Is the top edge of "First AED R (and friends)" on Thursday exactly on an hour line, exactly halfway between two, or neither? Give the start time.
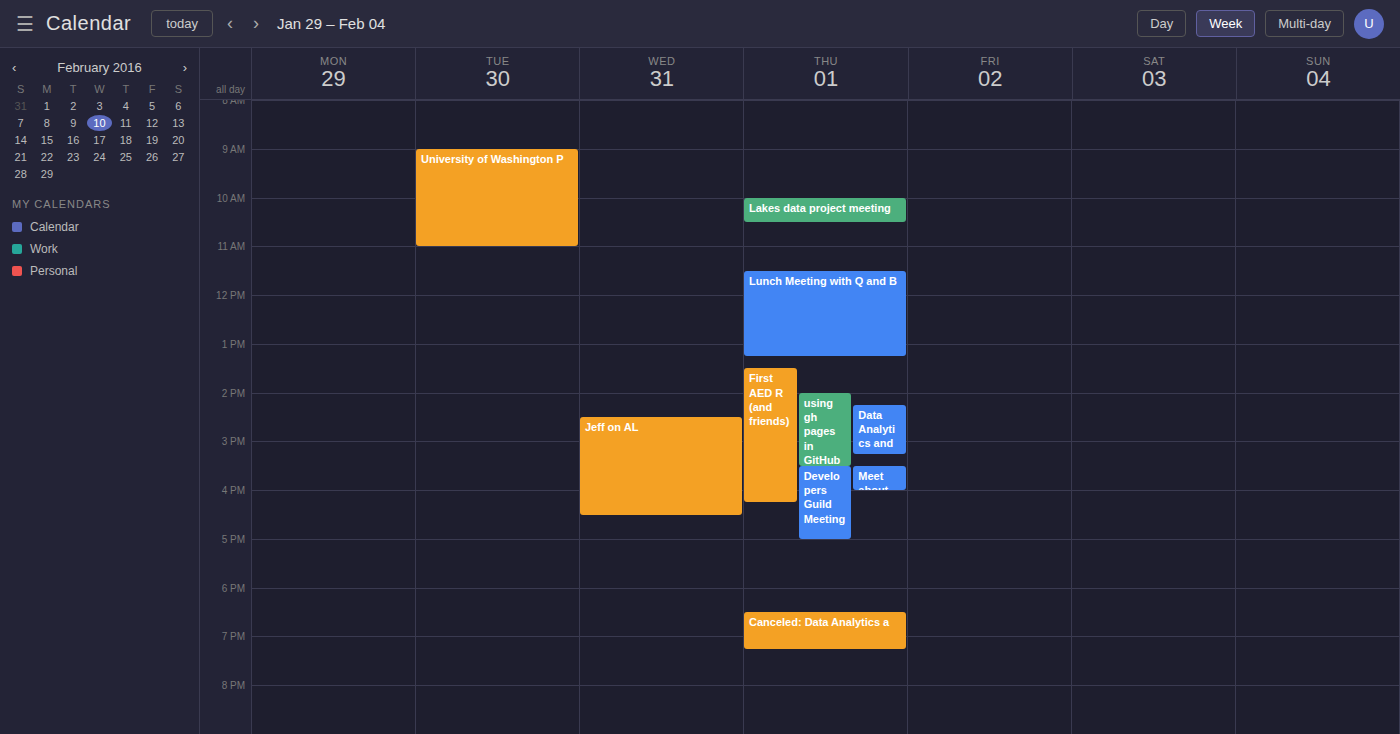
1:30 PM -- halfway between the 1 PM and 2 PM lines.